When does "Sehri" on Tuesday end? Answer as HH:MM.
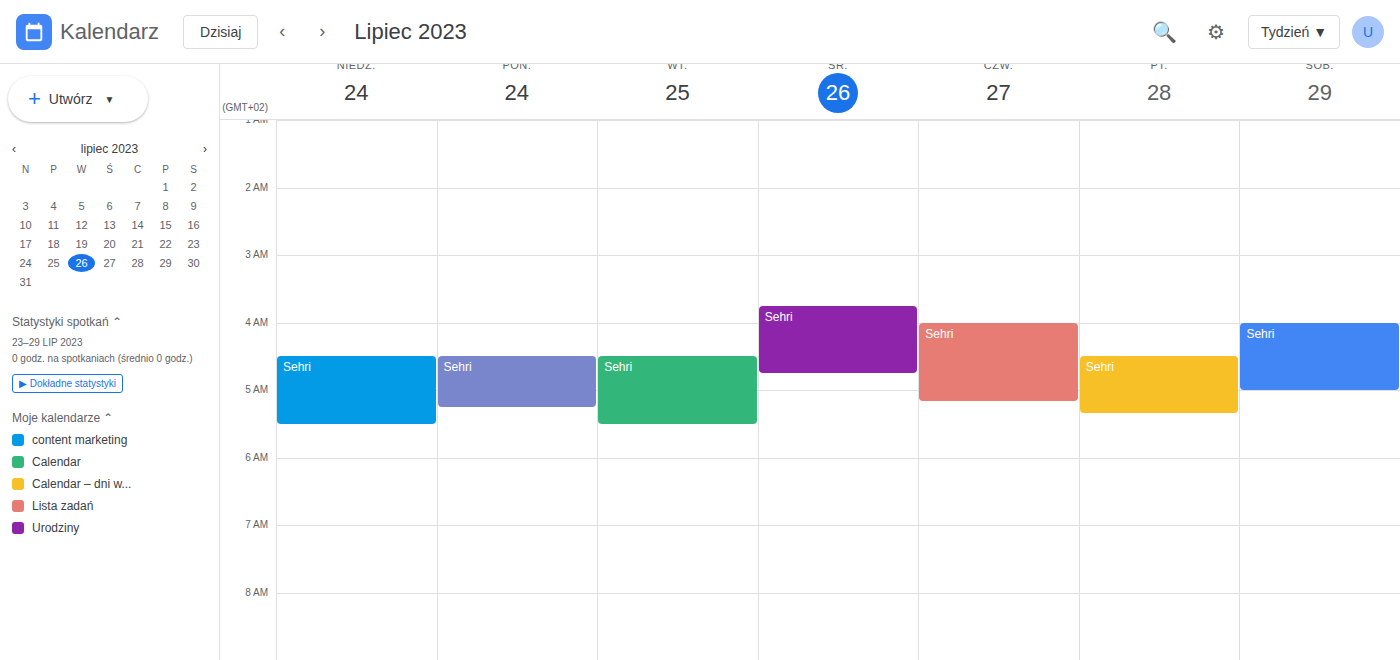
05:30